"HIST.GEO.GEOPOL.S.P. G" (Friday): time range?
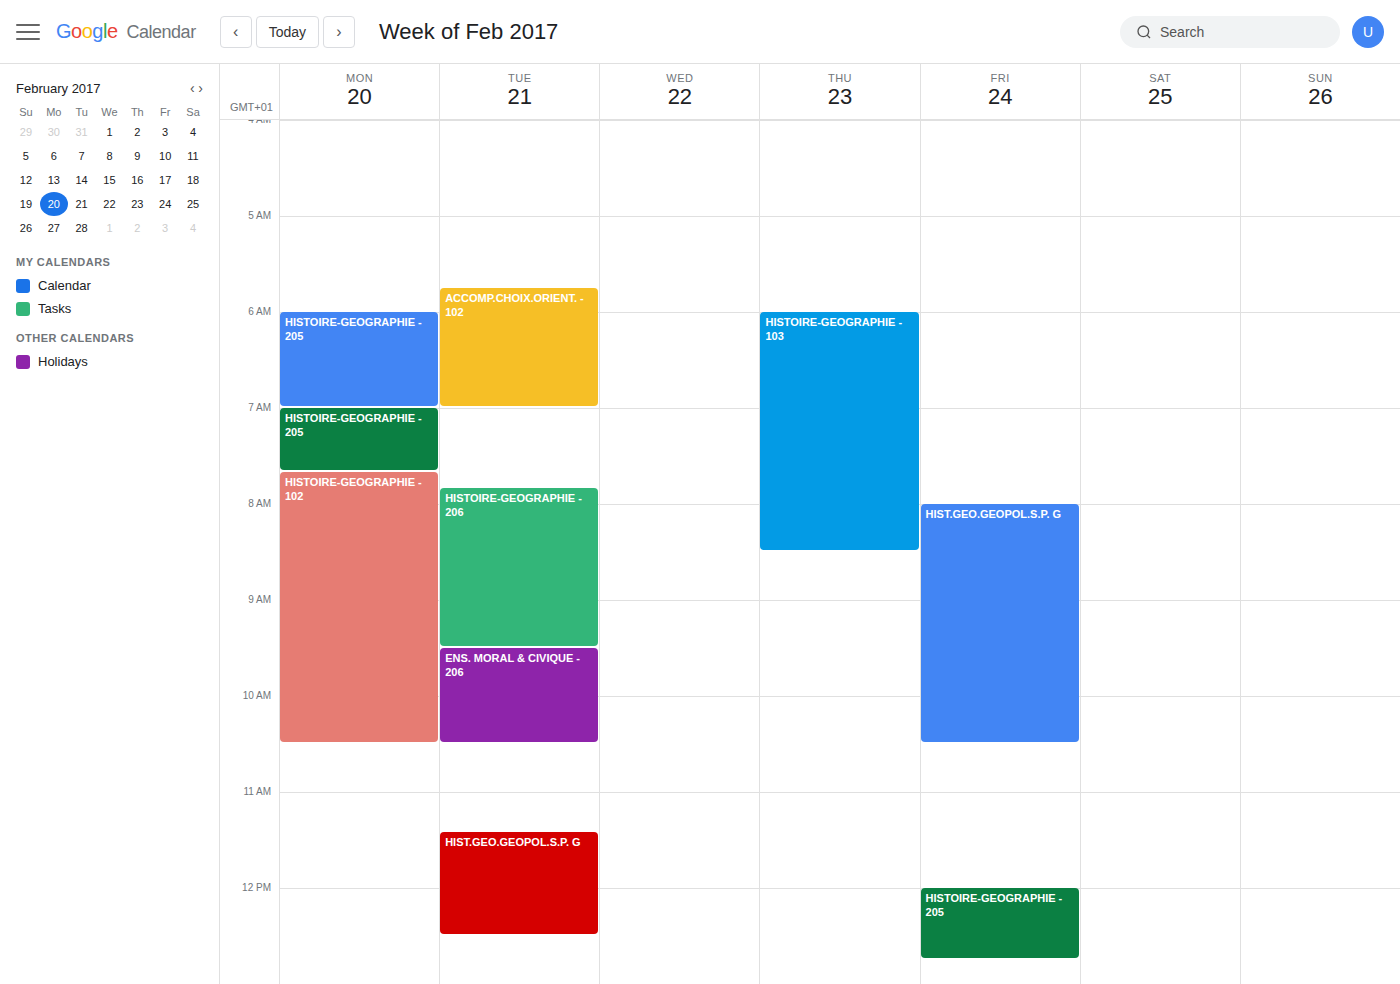
8:00 AM to 10:30 AM